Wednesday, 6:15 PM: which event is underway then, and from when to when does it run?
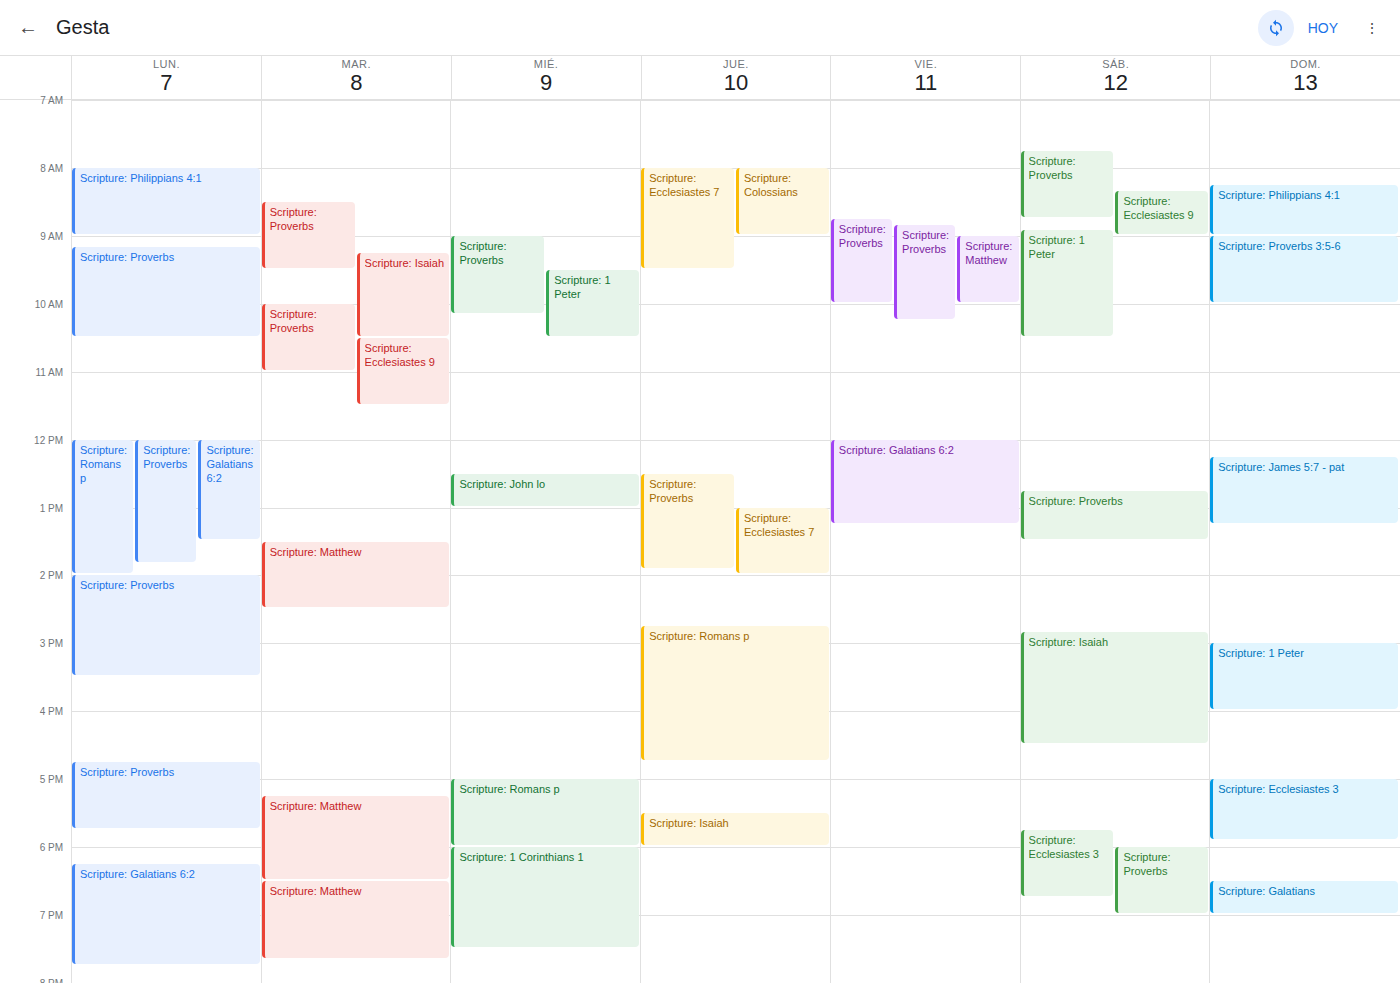
"Scripture: 1 Corinthians 1", 6:00 PM to 7:30 PM